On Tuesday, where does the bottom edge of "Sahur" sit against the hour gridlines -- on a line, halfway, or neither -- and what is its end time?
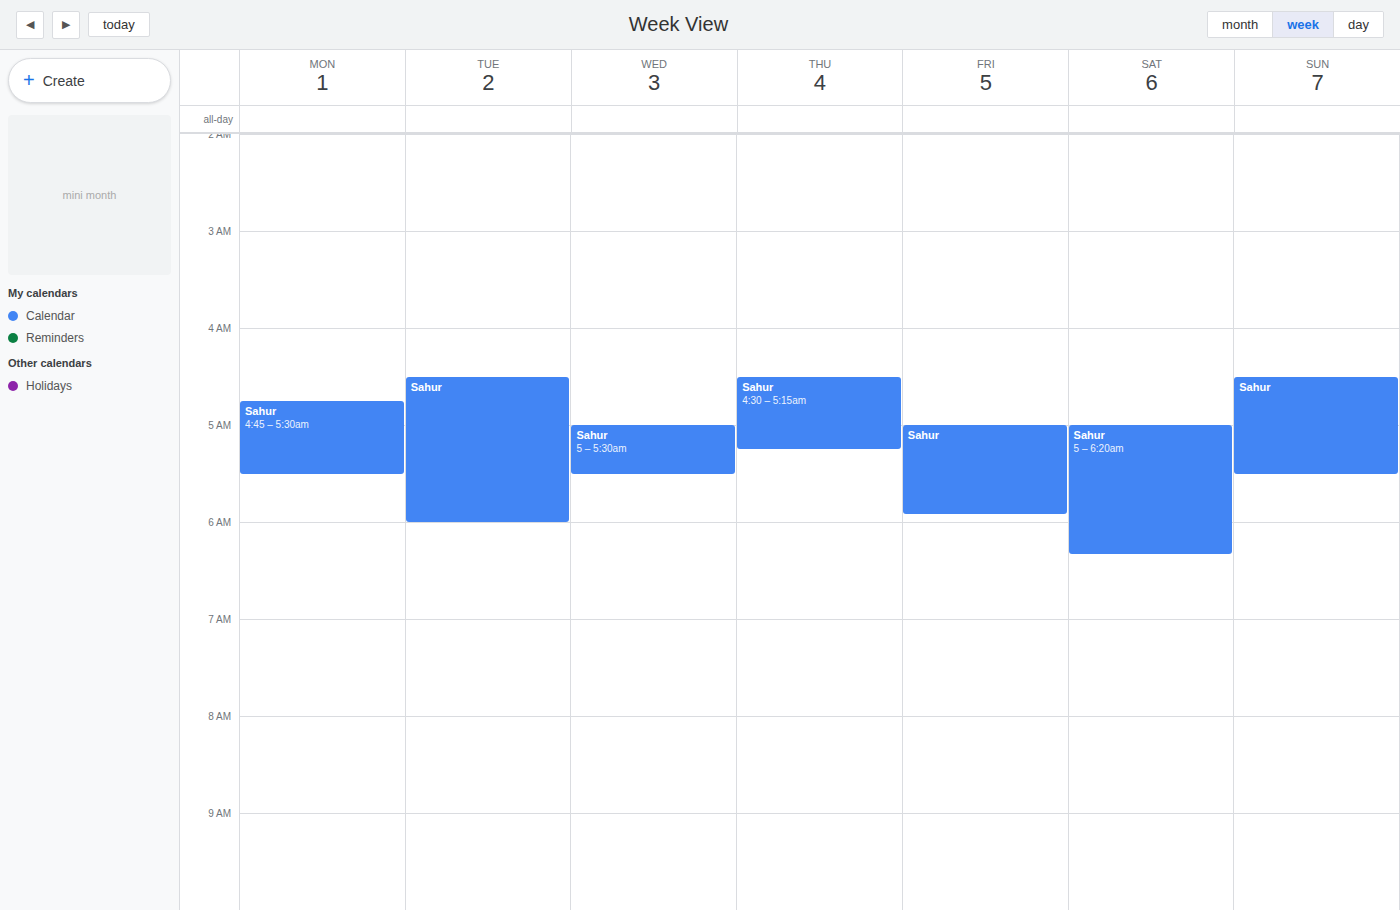
06:00 -- exactly on the 06:00 line.